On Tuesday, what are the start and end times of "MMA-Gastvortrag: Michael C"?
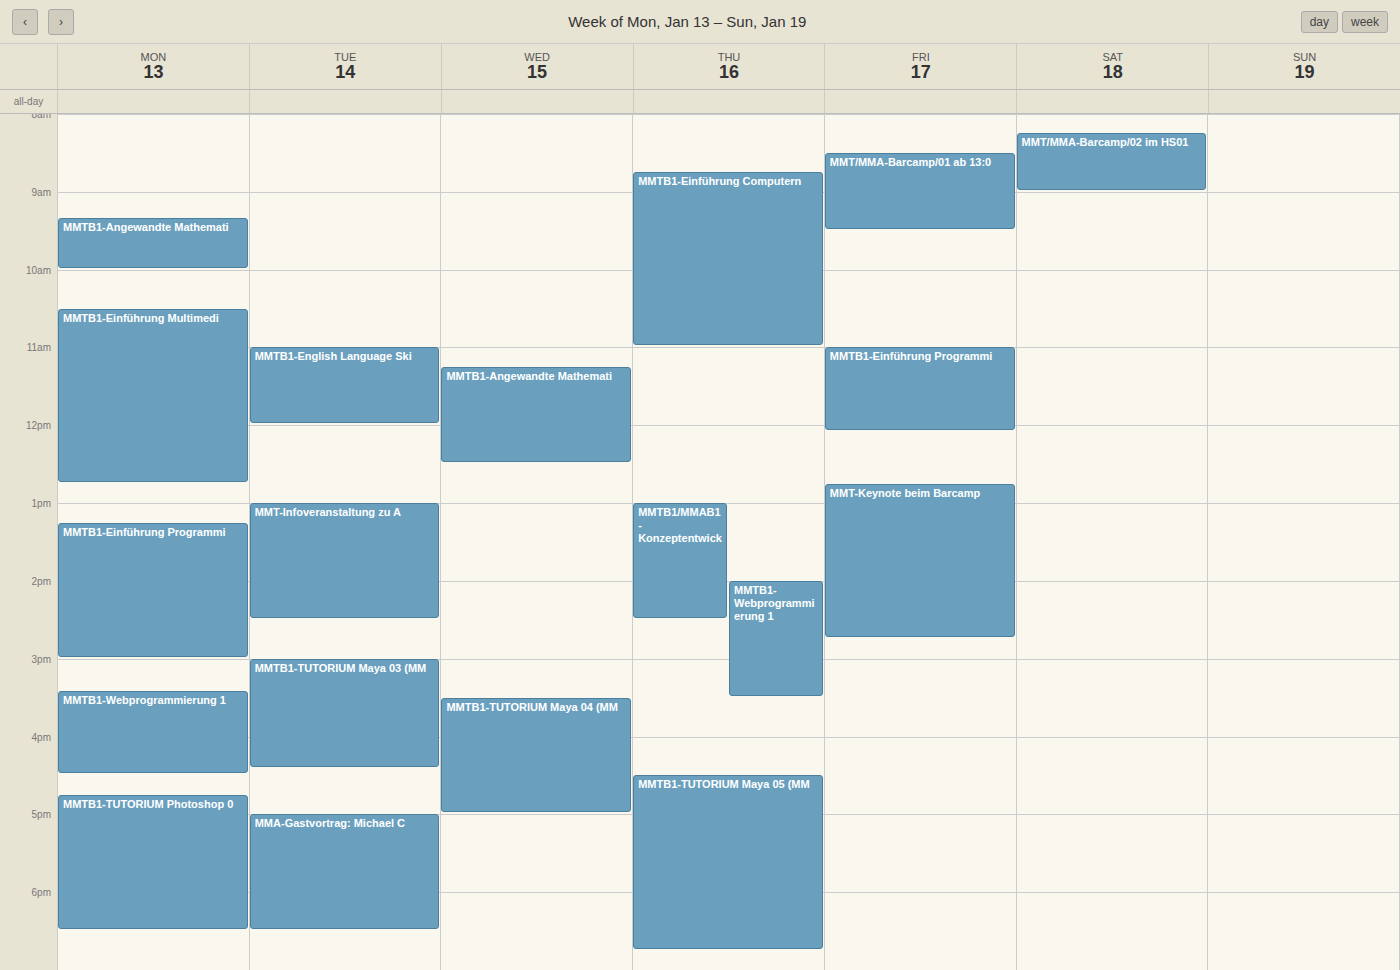
5:00 PM to 6:30 PM